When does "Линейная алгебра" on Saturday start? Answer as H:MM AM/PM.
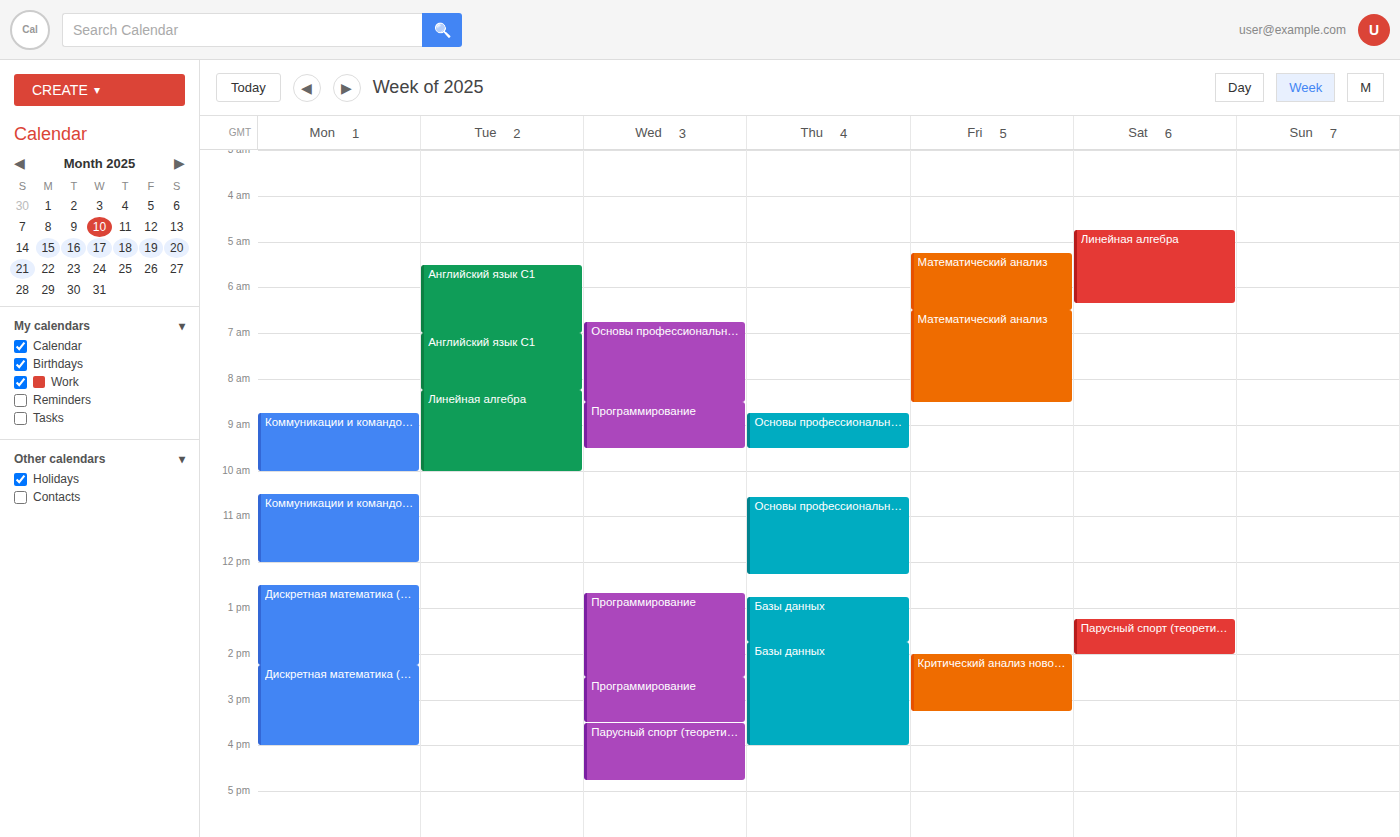
4:45 AM